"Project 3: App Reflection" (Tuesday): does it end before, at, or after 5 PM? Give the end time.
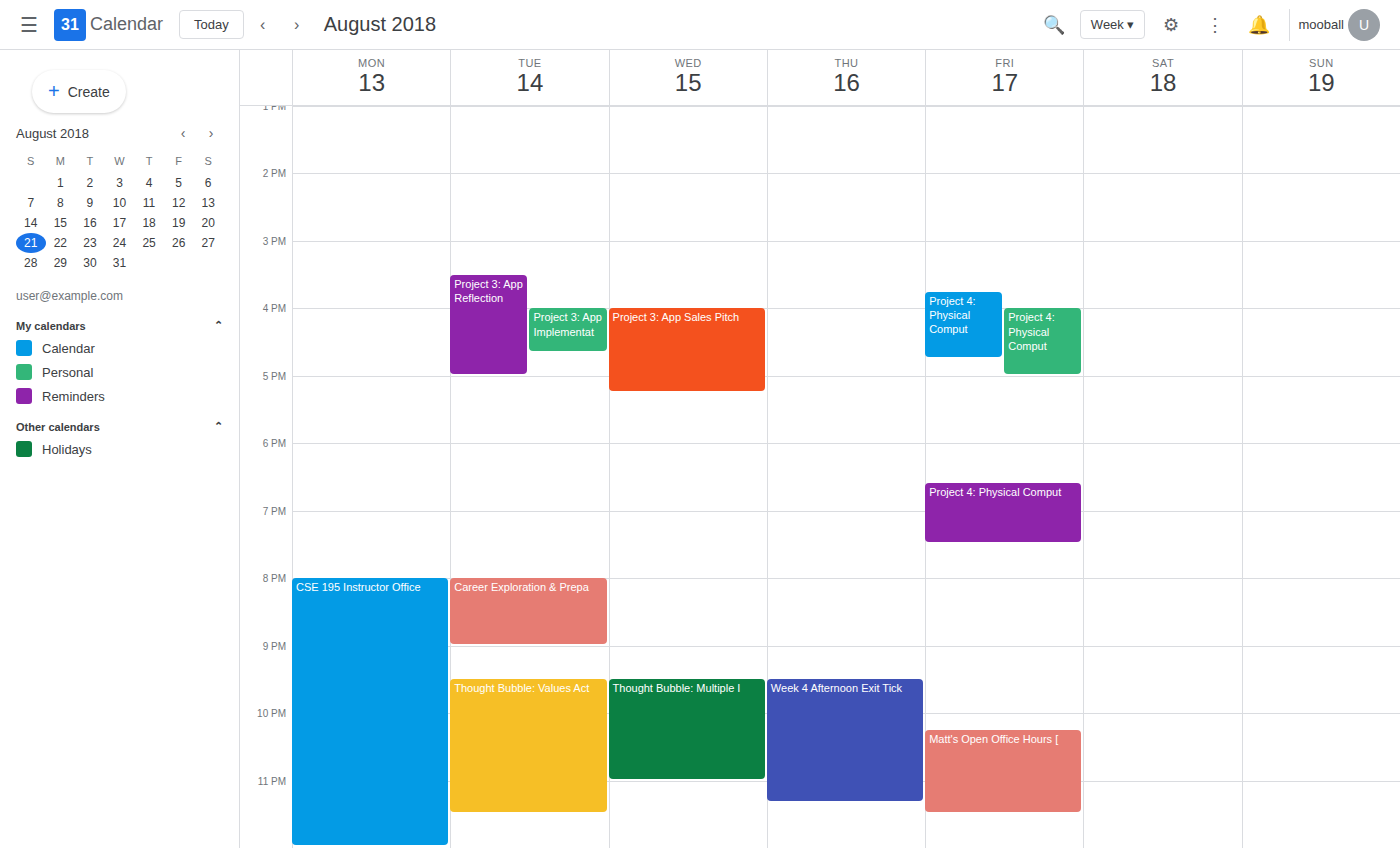
5:00 PM -- exactly at 5 PM, on the 5 PM line.